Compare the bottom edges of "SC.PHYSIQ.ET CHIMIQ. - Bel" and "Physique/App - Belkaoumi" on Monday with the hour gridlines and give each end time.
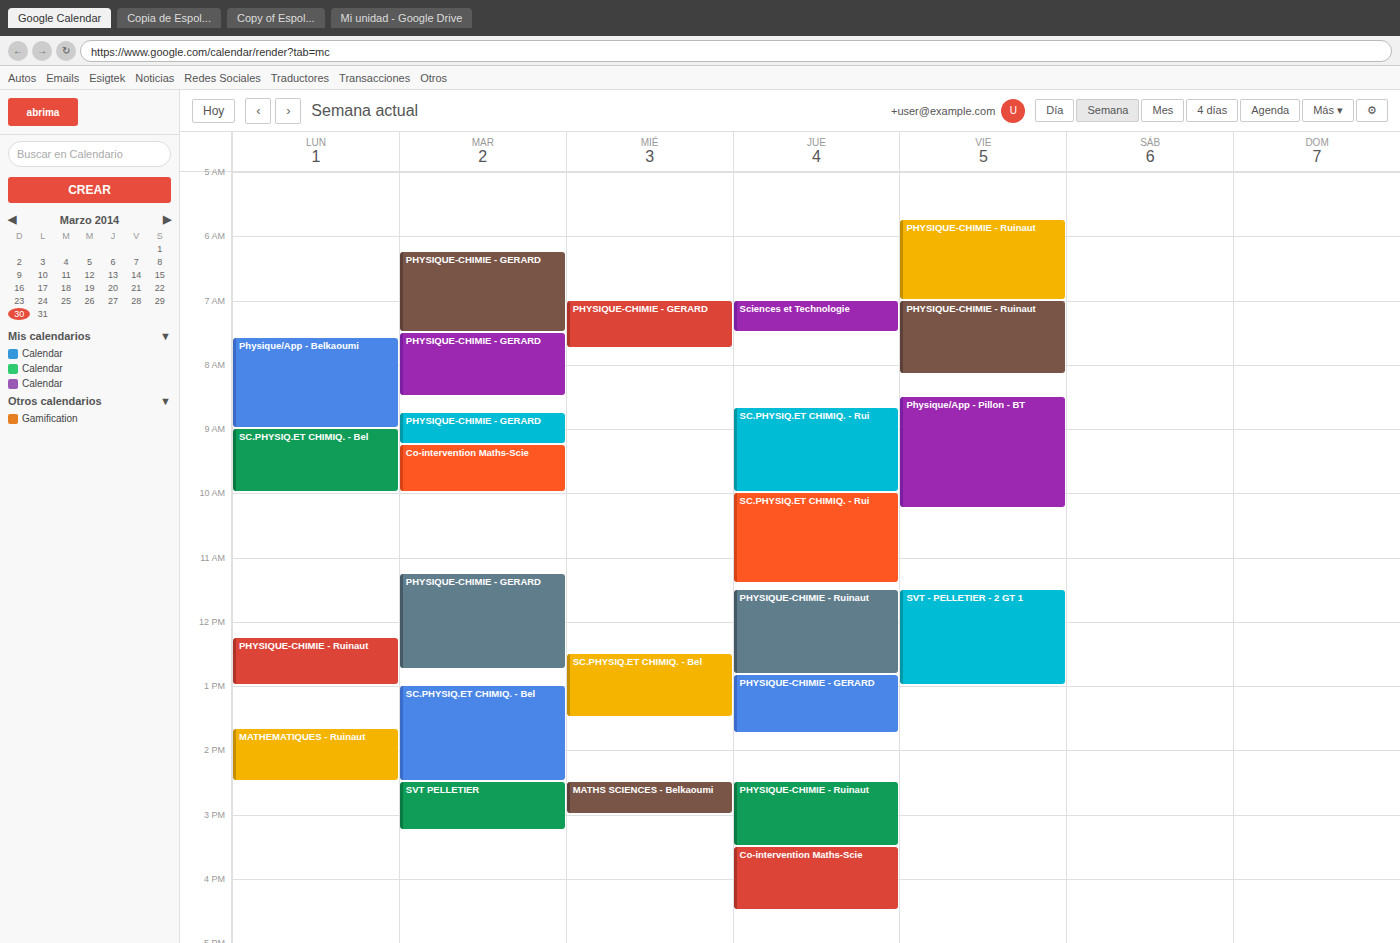
"SC.PHYSIQ.ET CHIMIQ. - Bel": 10:00 AM, exactly on the 10 AM line. "Physique/App - Belkaoumi": 9:00 AM, exactly on the 9 AM line.